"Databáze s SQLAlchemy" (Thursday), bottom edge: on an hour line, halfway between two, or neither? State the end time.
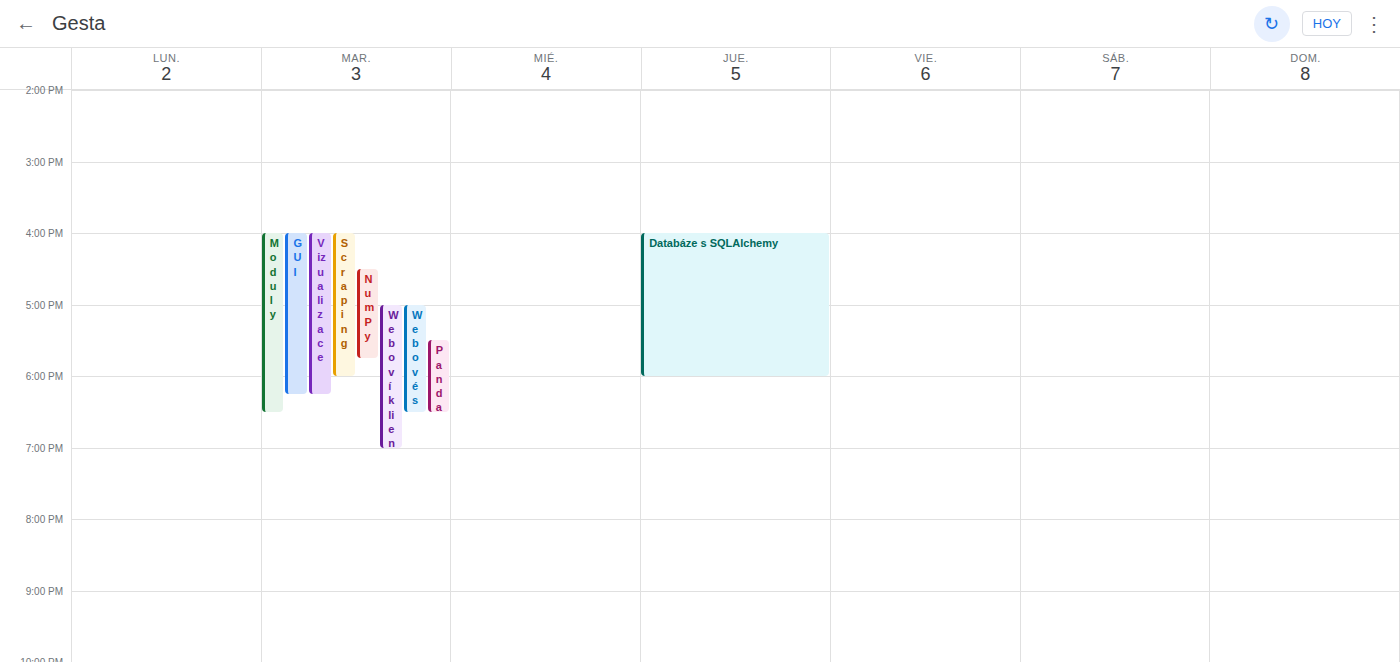
6:00 PM -- exactly on the 6 PM line.